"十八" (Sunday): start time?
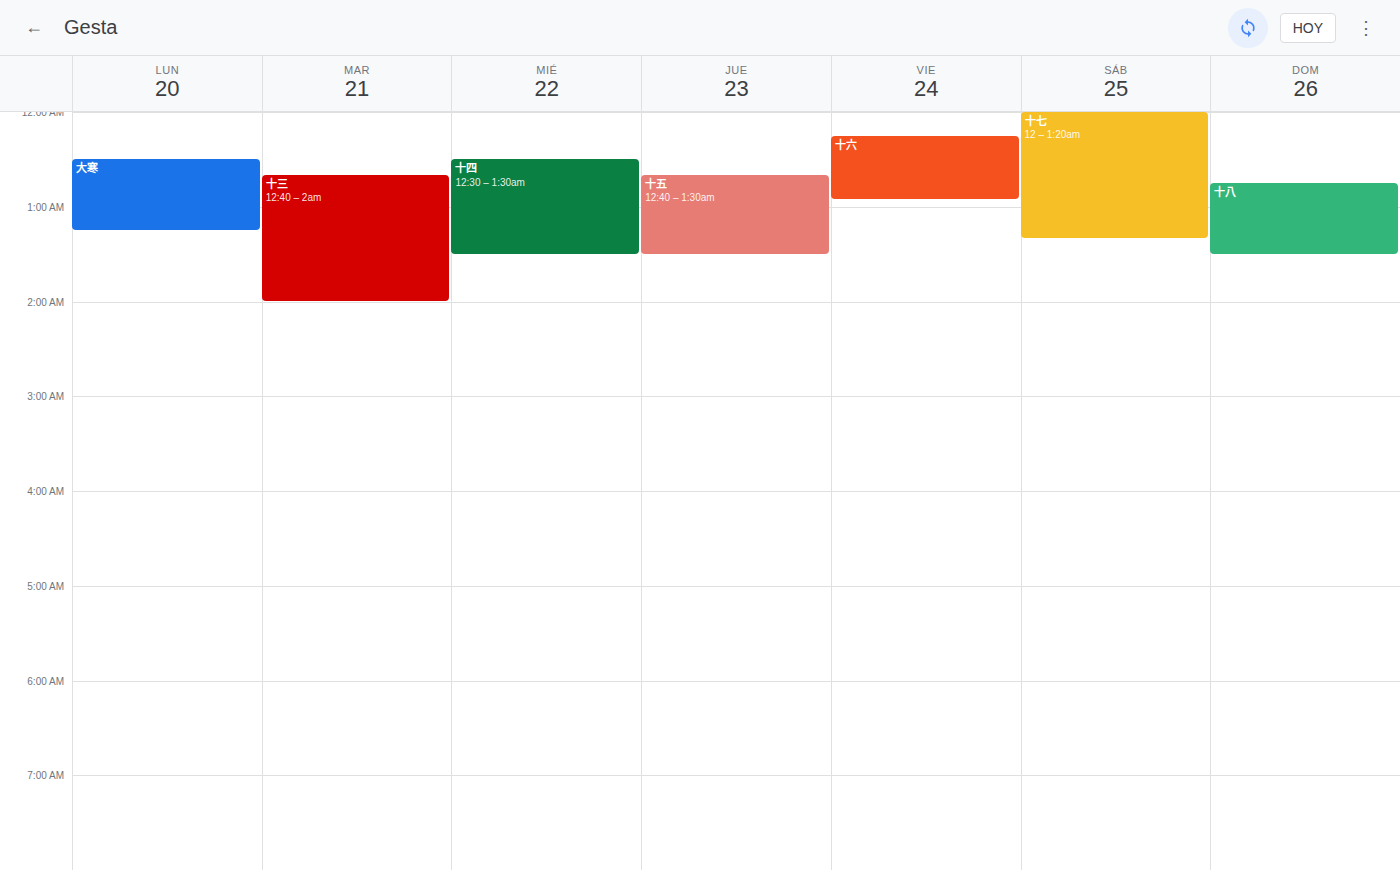
12:45 AM